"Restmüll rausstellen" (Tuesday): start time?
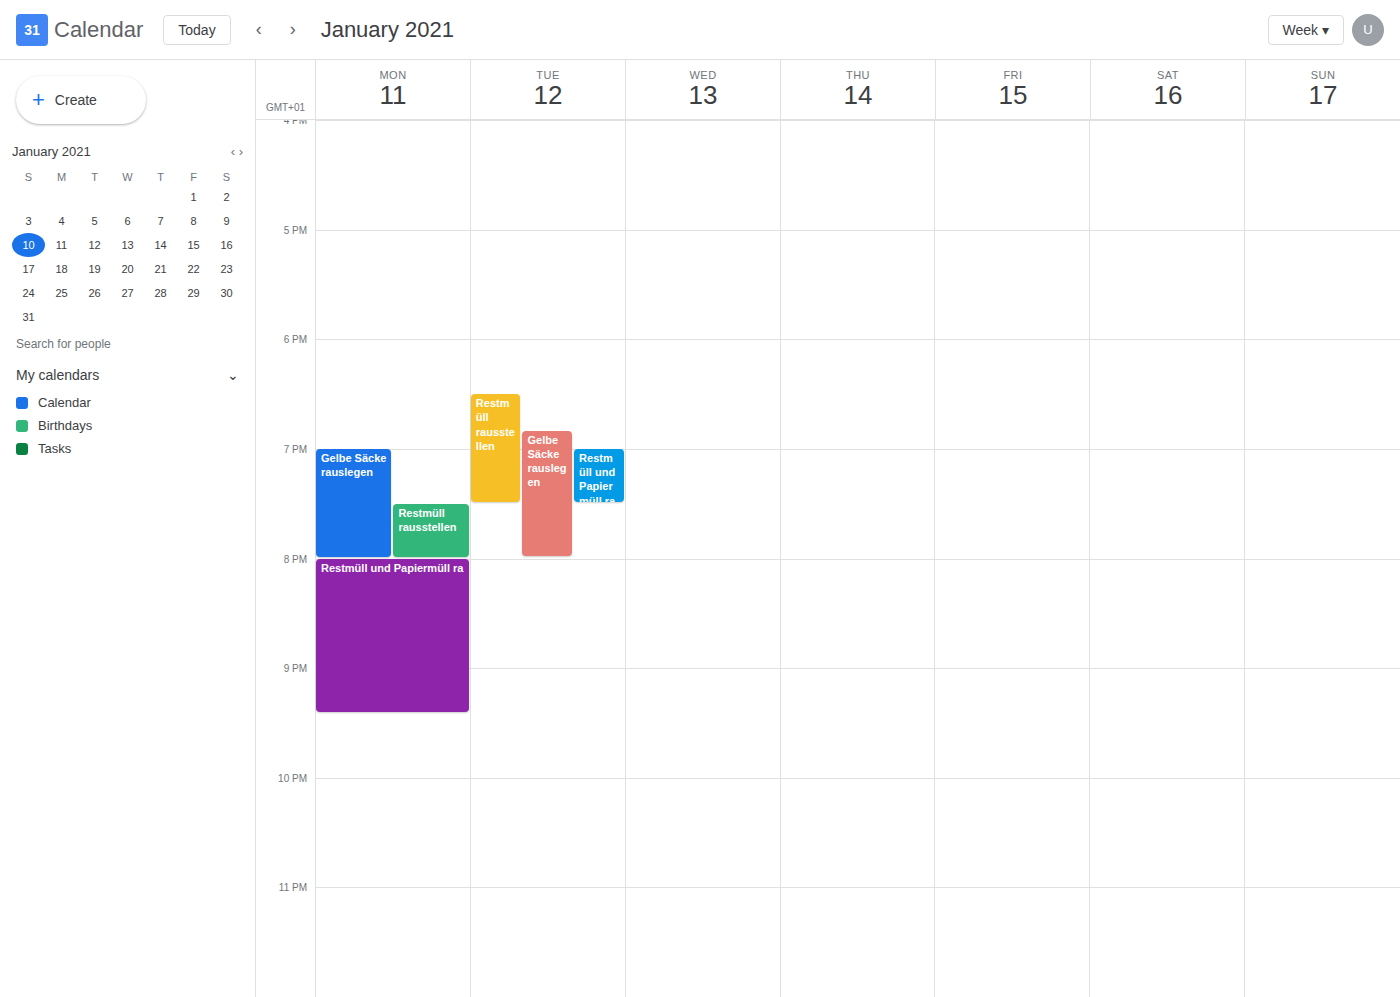
6:30 PM